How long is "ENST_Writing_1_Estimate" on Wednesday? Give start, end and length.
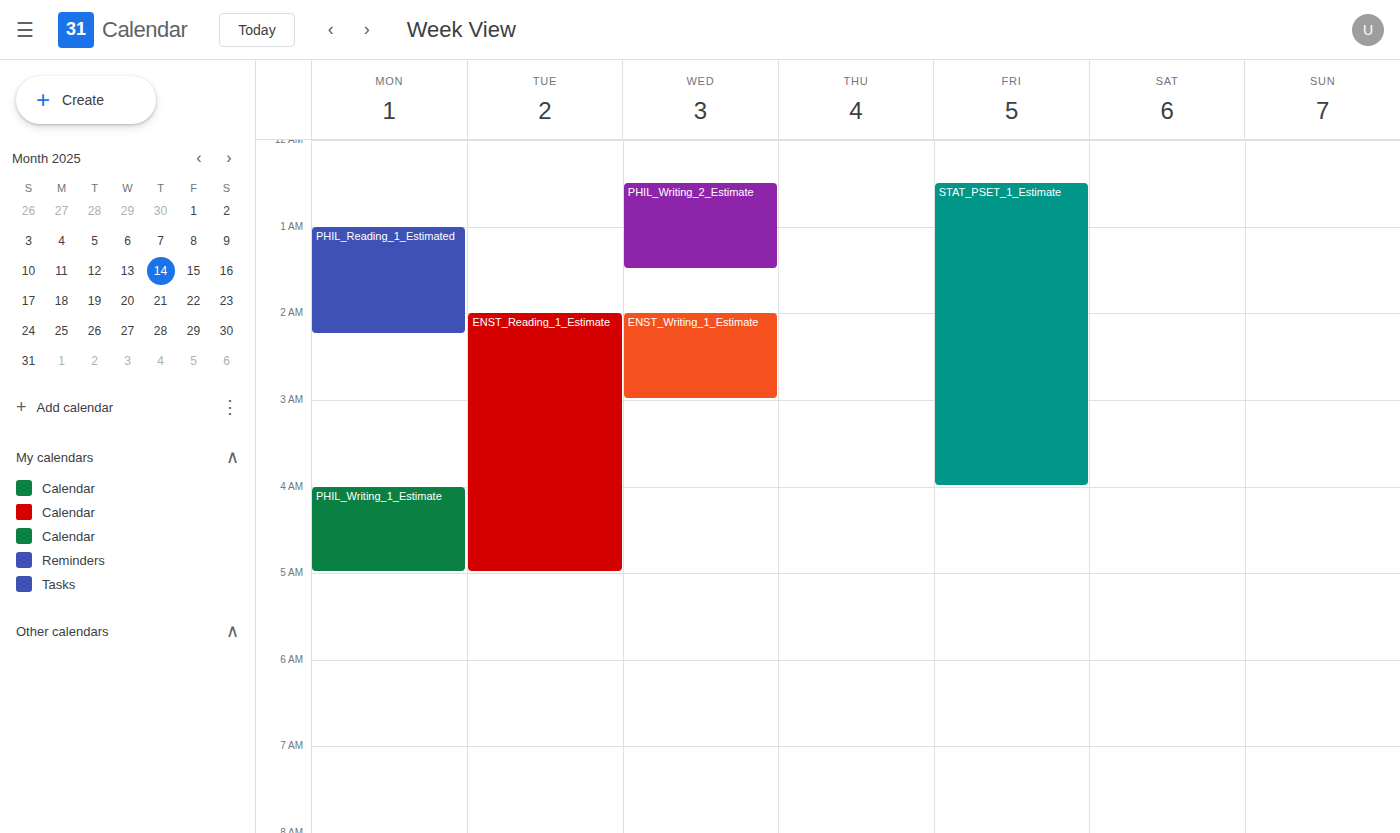
2:00 AM to 3:00 AM, 1 hour